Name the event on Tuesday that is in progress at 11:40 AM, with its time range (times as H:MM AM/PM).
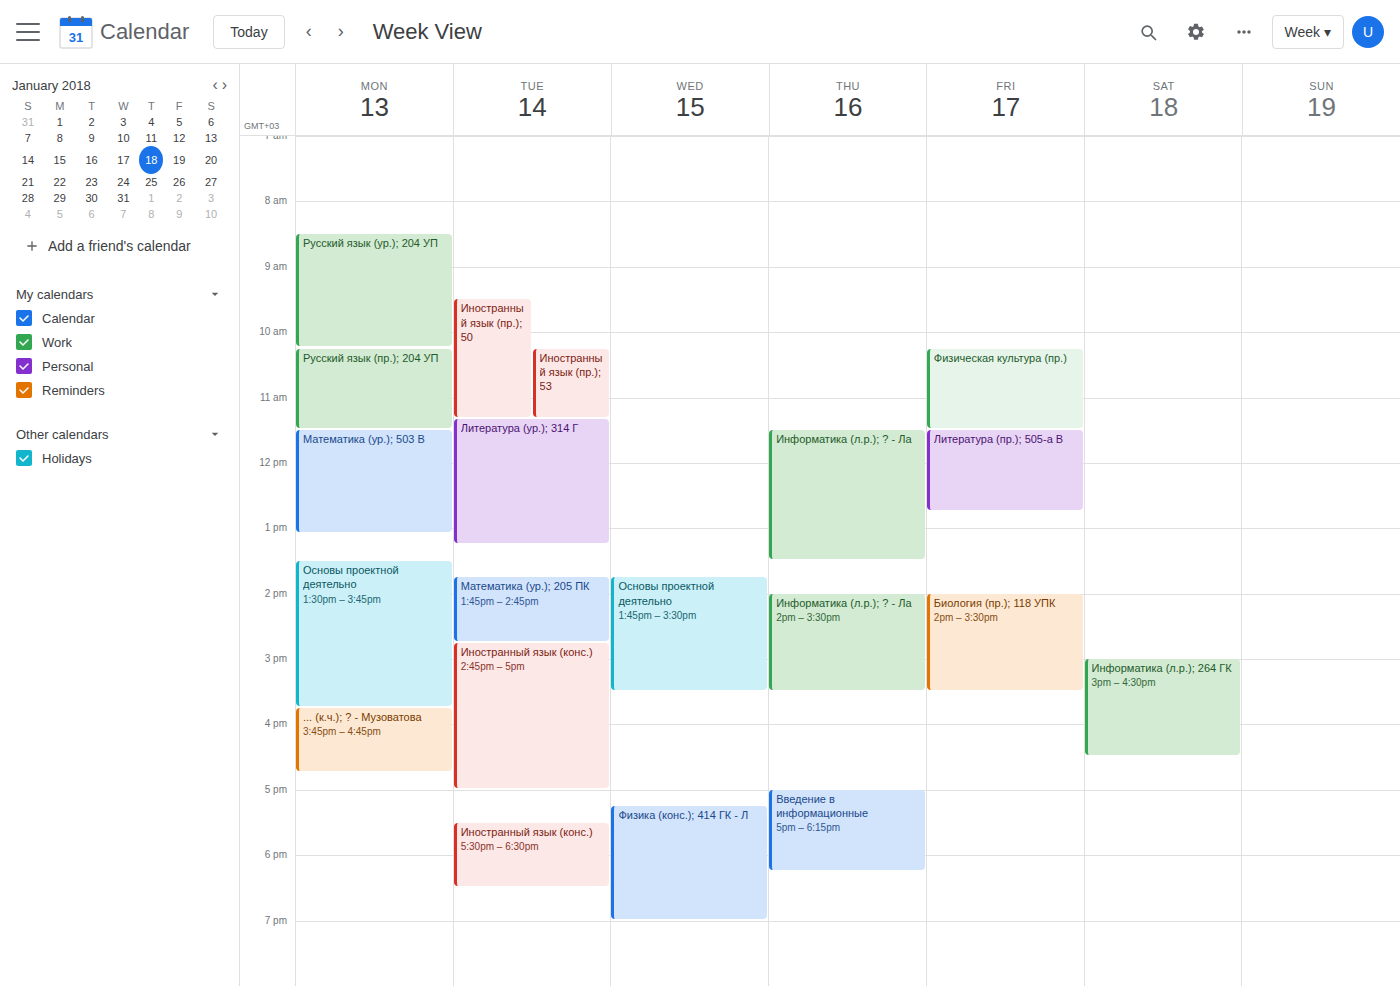
"Литература (ур.); 314 Г", 11:20 AM to 1:15 PM